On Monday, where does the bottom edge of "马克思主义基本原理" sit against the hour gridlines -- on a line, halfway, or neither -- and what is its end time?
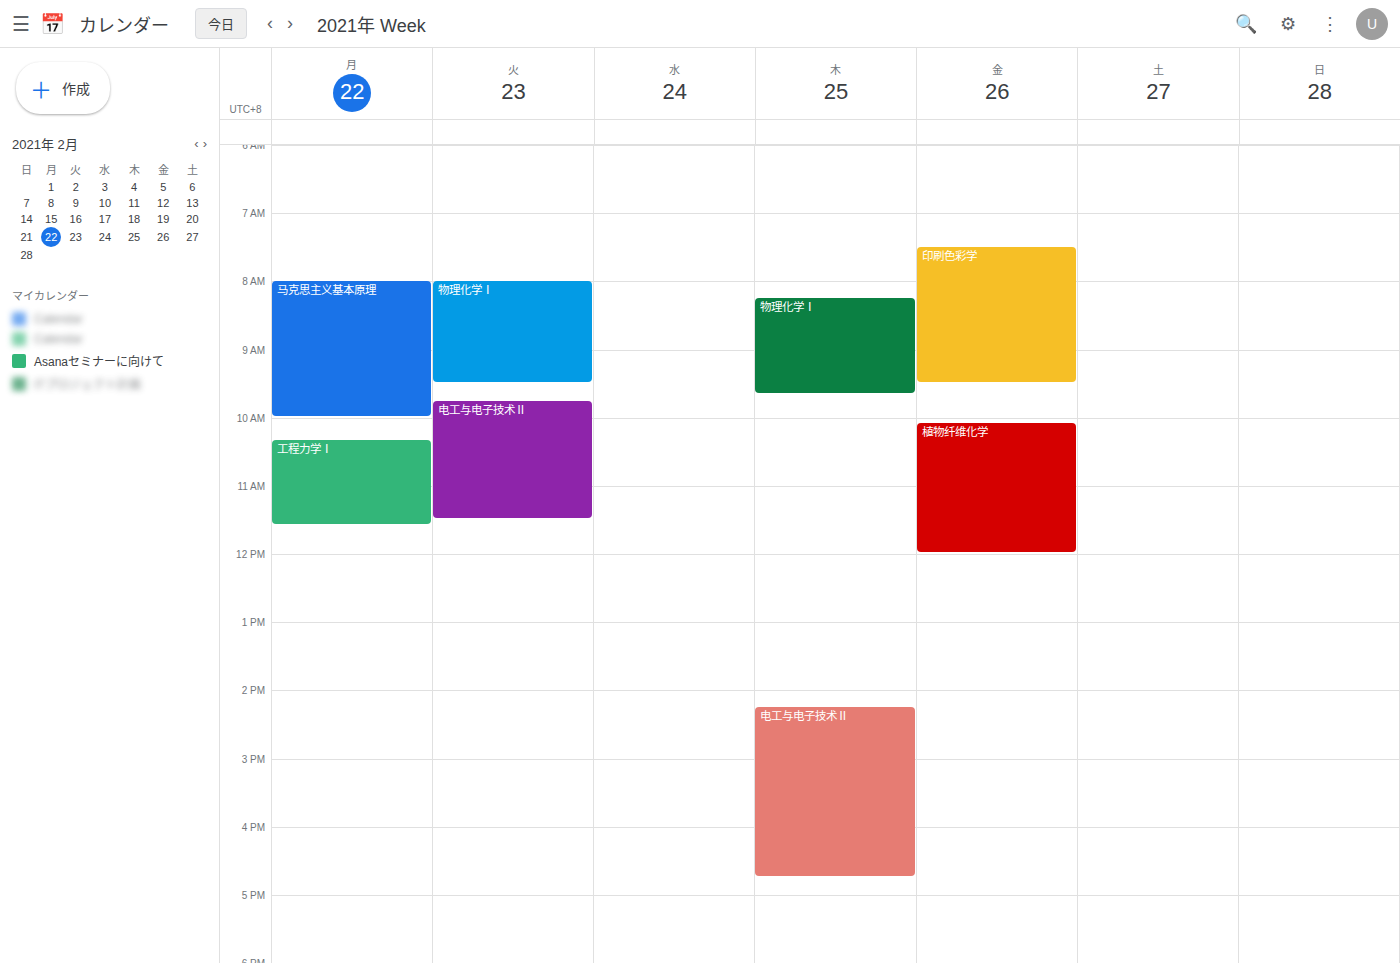
10:00 AM -- exactly on the 10 AM line.